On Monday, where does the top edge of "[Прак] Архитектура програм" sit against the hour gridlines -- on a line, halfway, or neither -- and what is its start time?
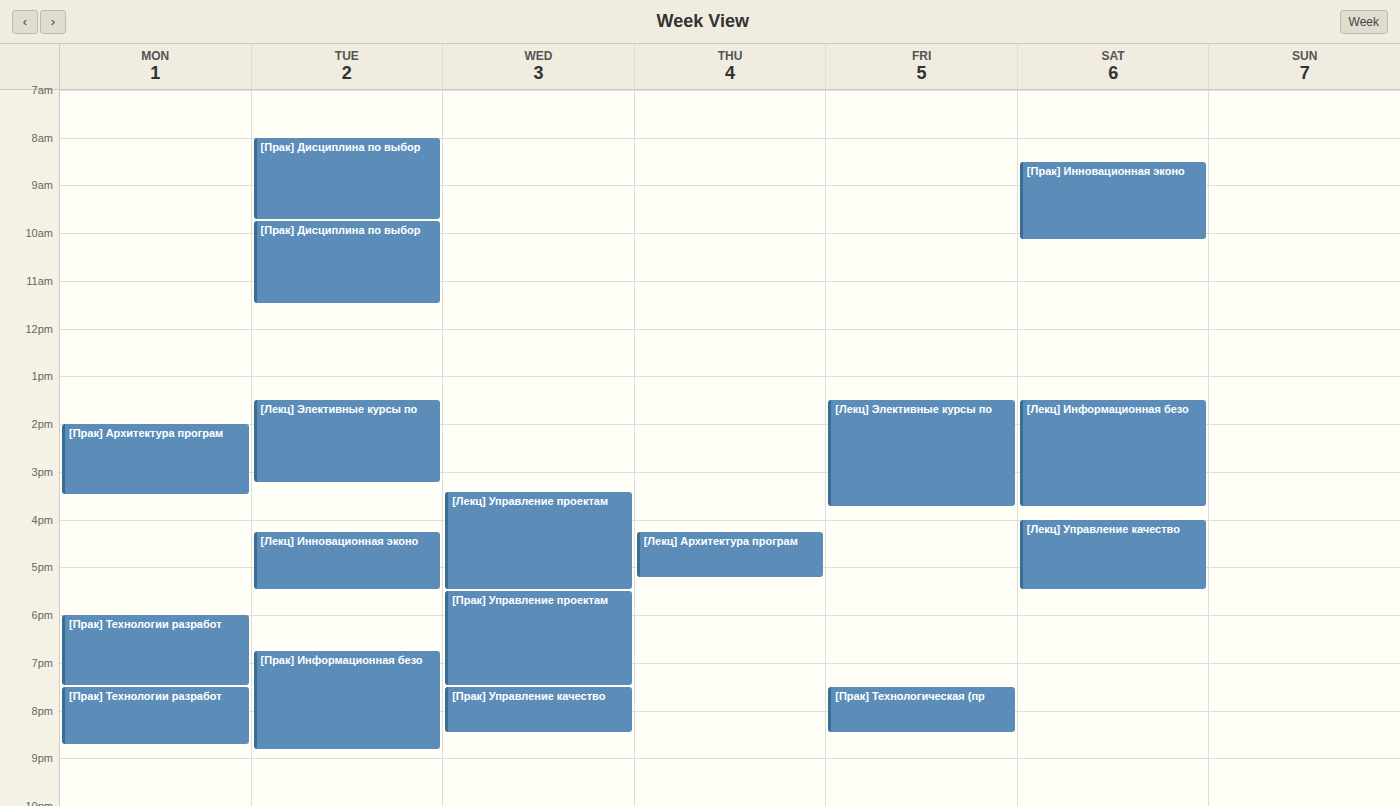
2:00 PM -- exactly on the 2 PM line.